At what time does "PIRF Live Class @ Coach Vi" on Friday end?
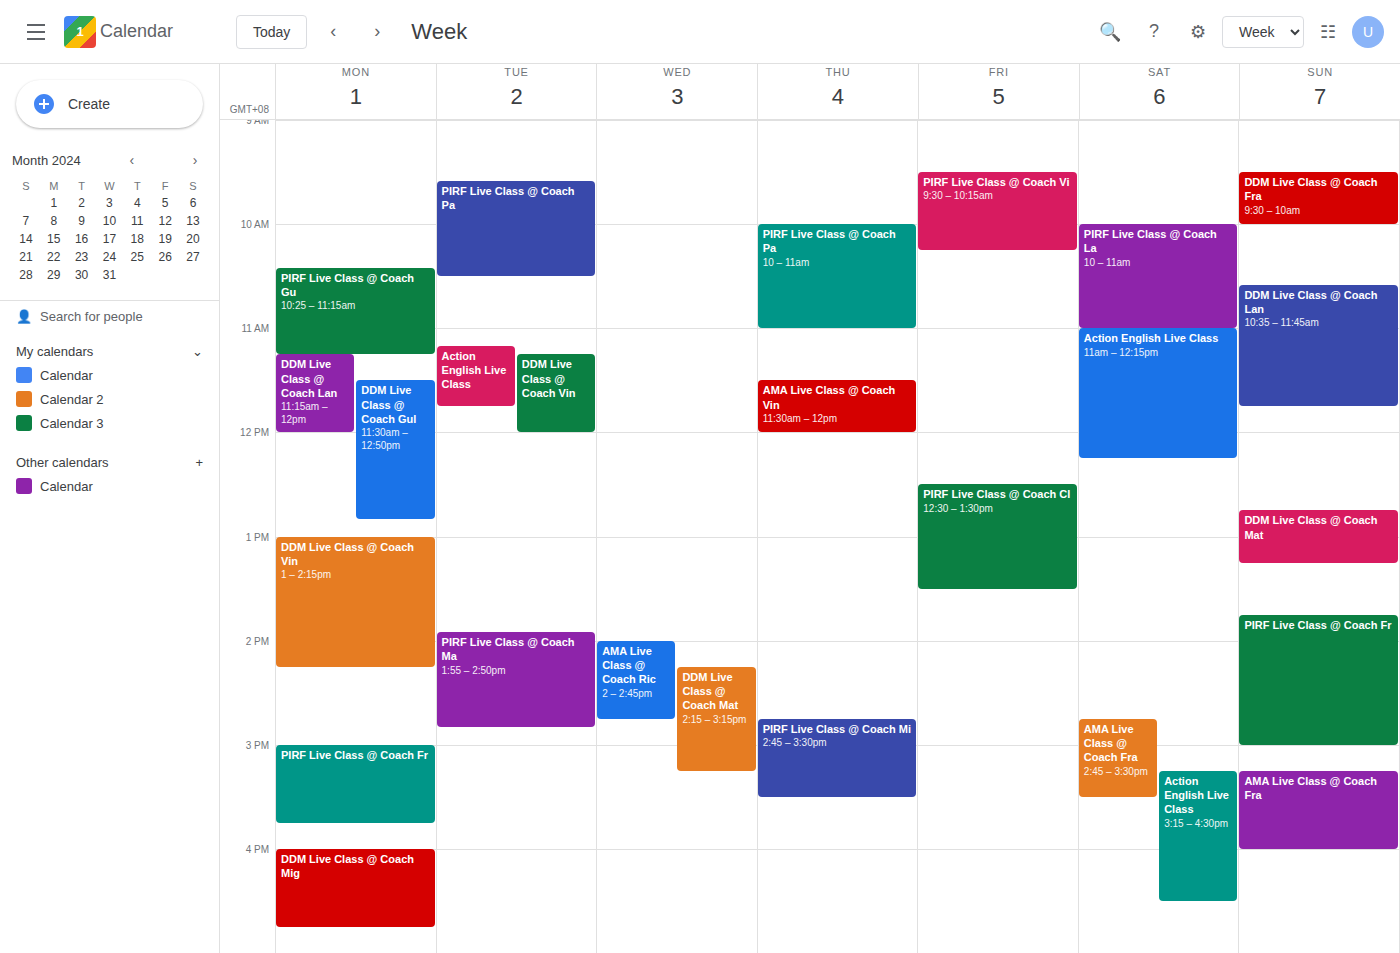
10:15 AM